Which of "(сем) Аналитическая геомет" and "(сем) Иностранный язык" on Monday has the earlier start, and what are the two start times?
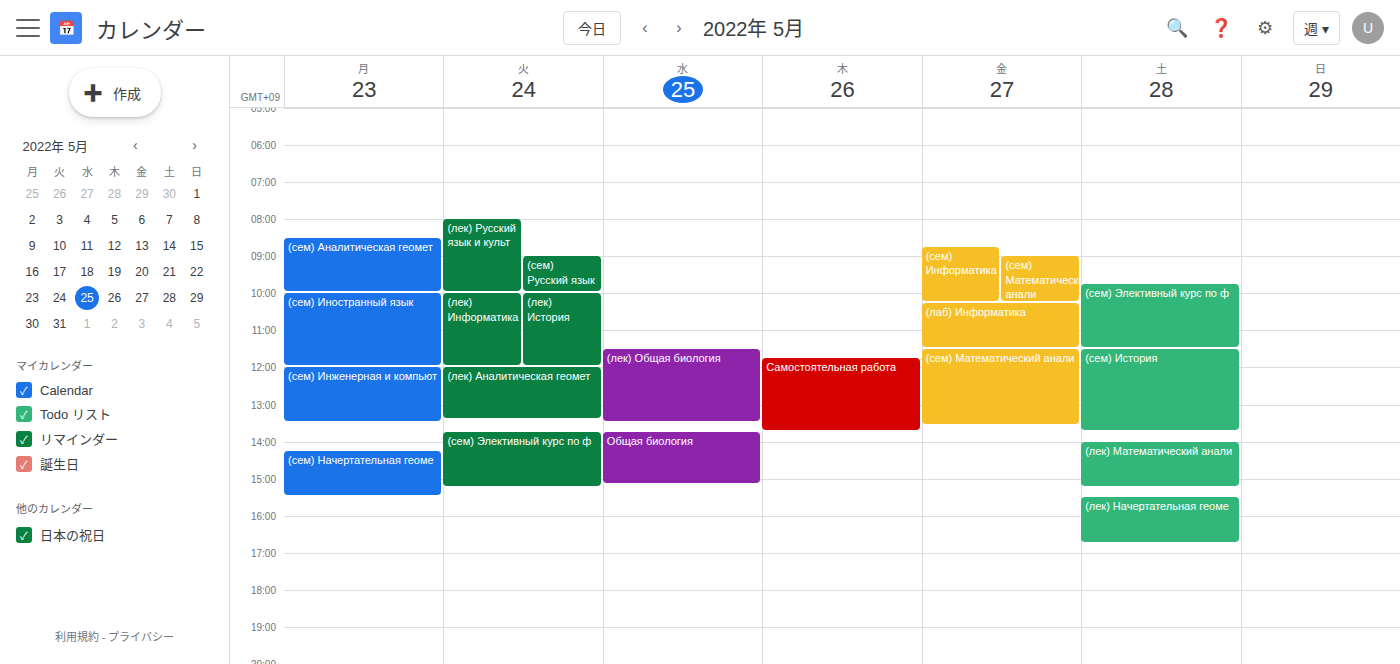
"(сем) Аналитическая геомет" 8:30 AM; "(сем) Иностранный язык" 10:00 AM.